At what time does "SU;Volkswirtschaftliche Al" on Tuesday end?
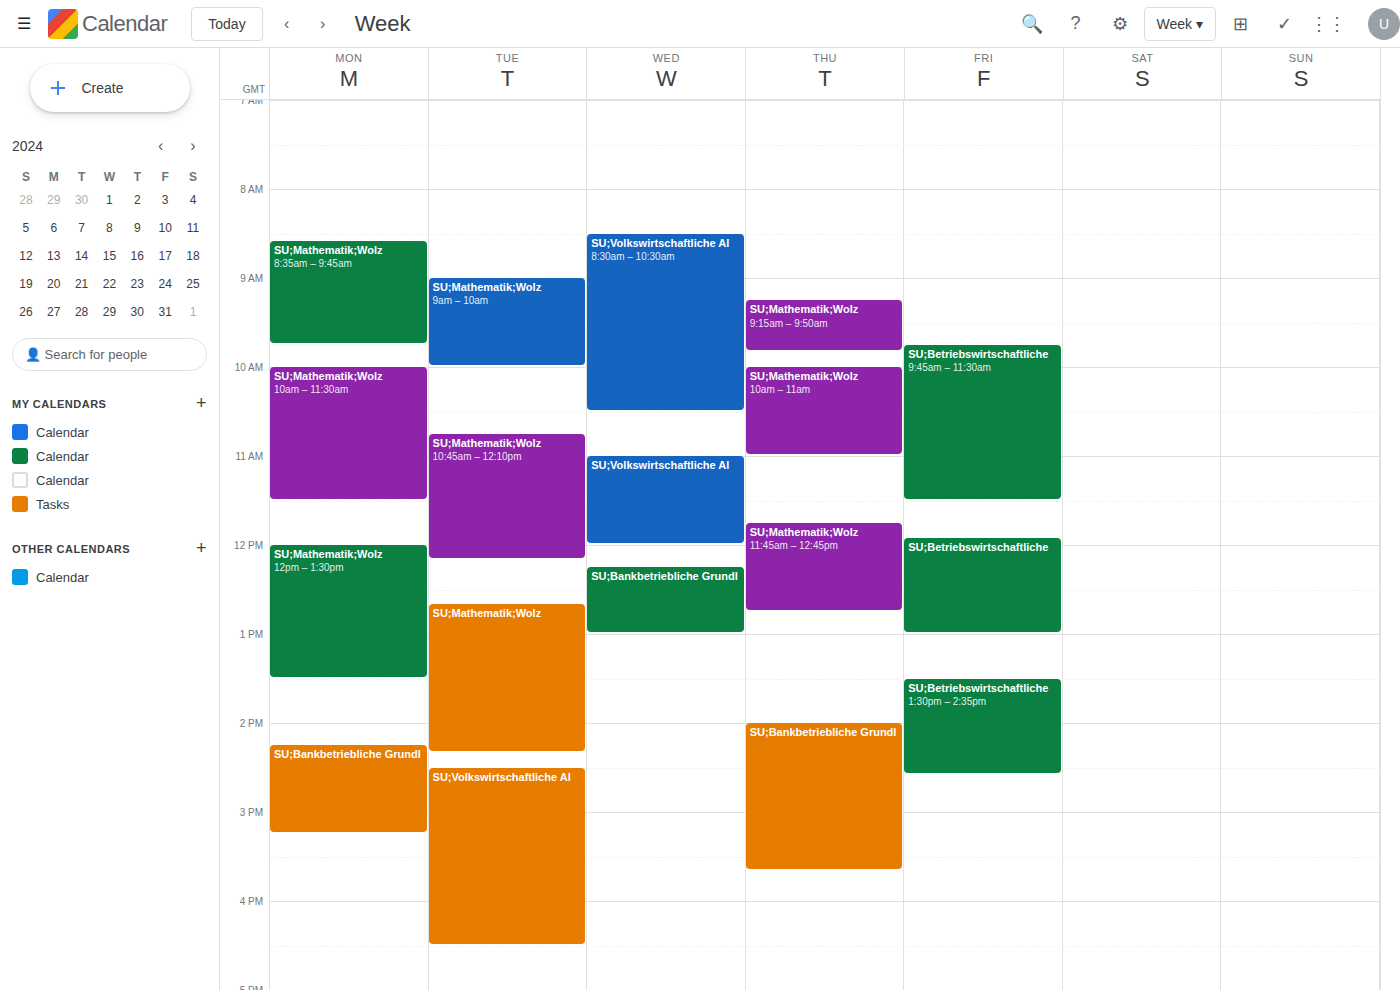
4:30 PM